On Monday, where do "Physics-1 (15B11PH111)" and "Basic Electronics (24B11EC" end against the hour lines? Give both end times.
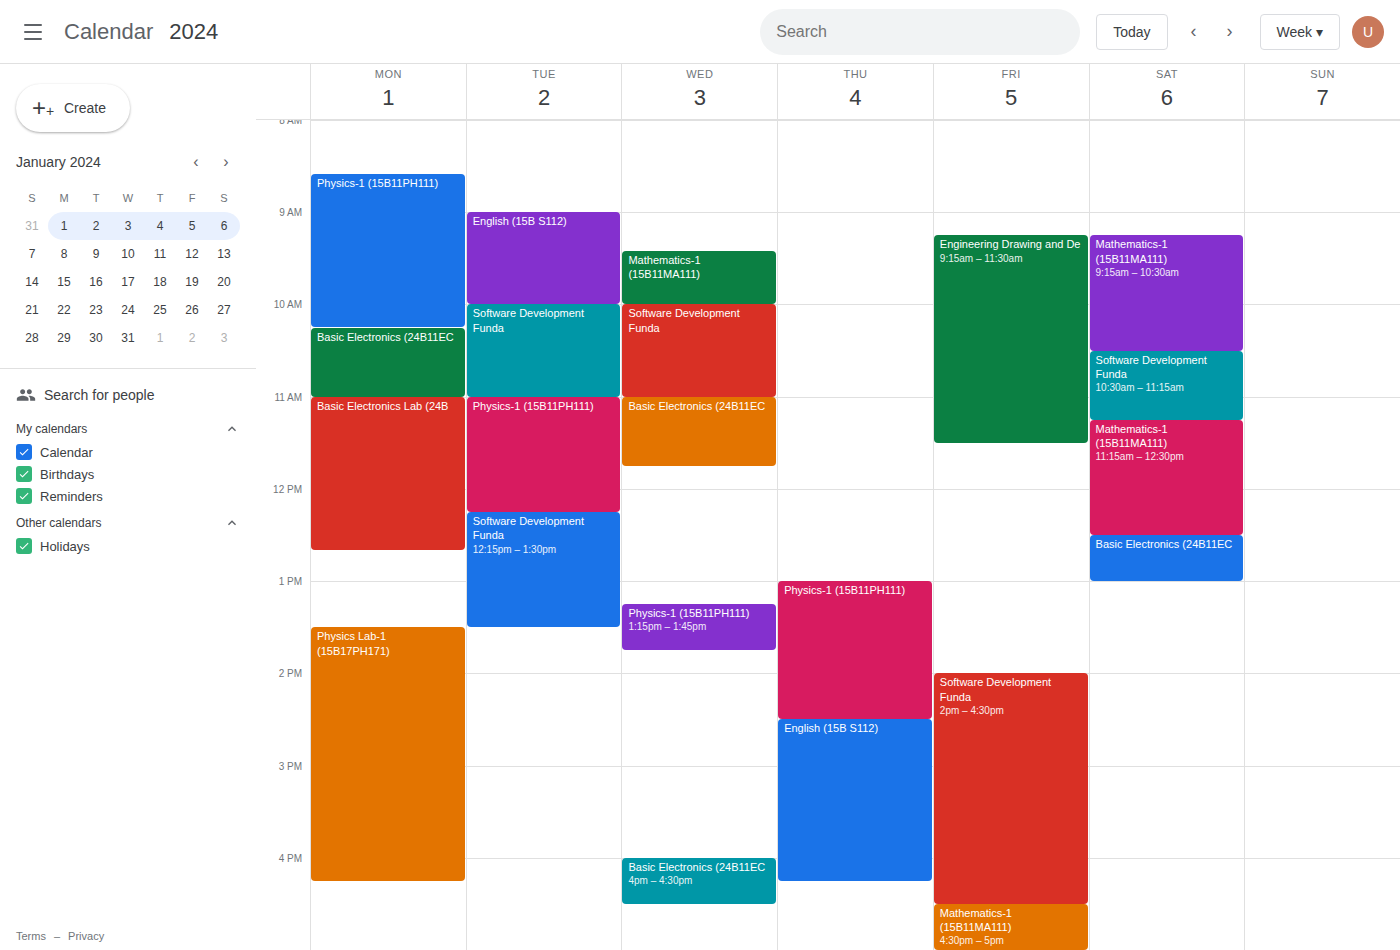
"Physics-1 (15B11PH111)": 10:15 AM, neither: a quarter of the way from the 10 AM line to the 11 AM line. "Basic Electronics (24B11EC": 11:00 AM, exactly on the 11 AM line.